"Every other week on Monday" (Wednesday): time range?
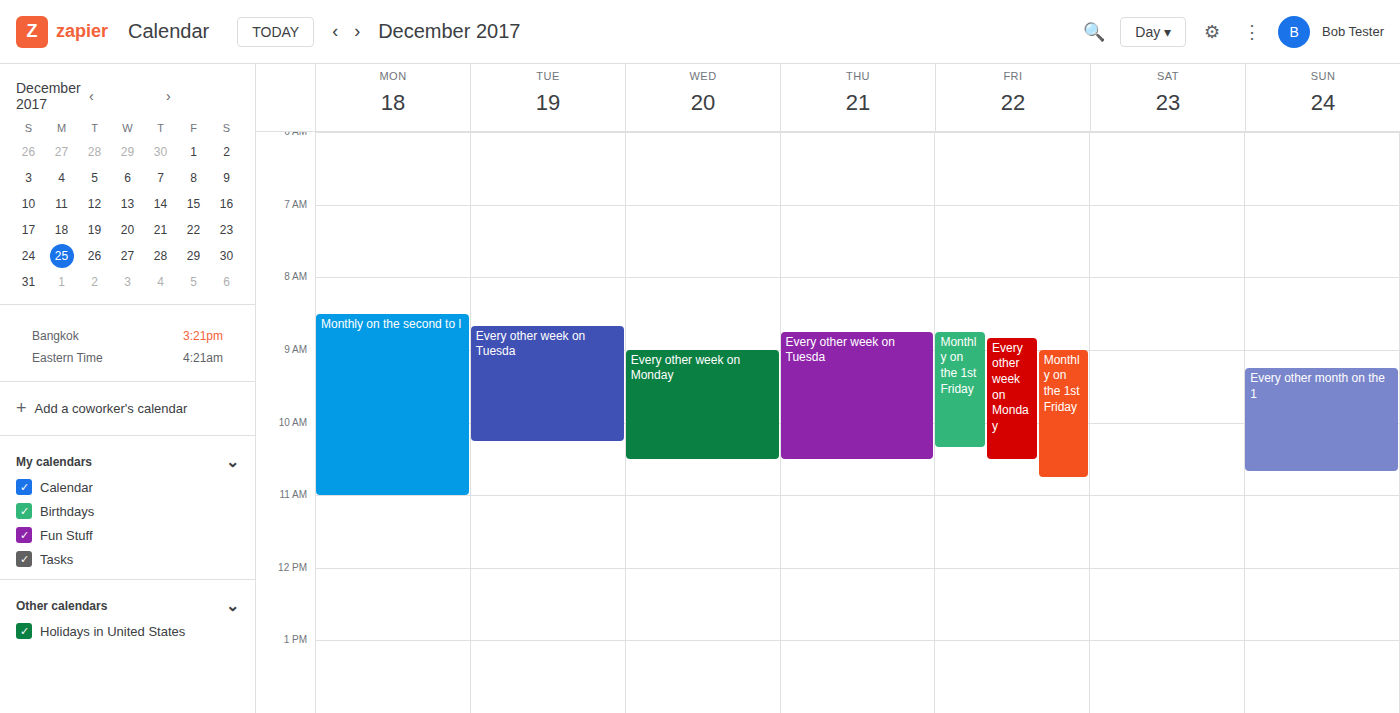
9:00 AM to 10:30 AM